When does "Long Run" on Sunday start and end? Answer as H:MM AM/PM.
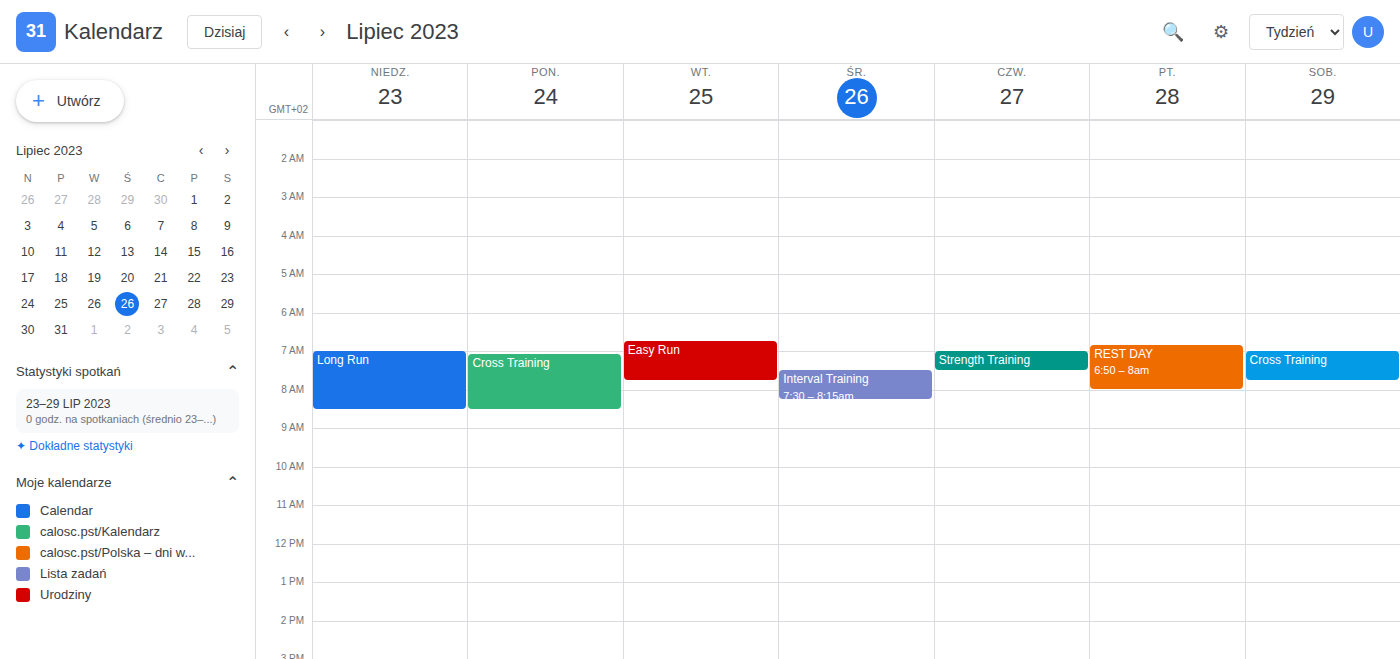
7:00 AM to 8:30 AM